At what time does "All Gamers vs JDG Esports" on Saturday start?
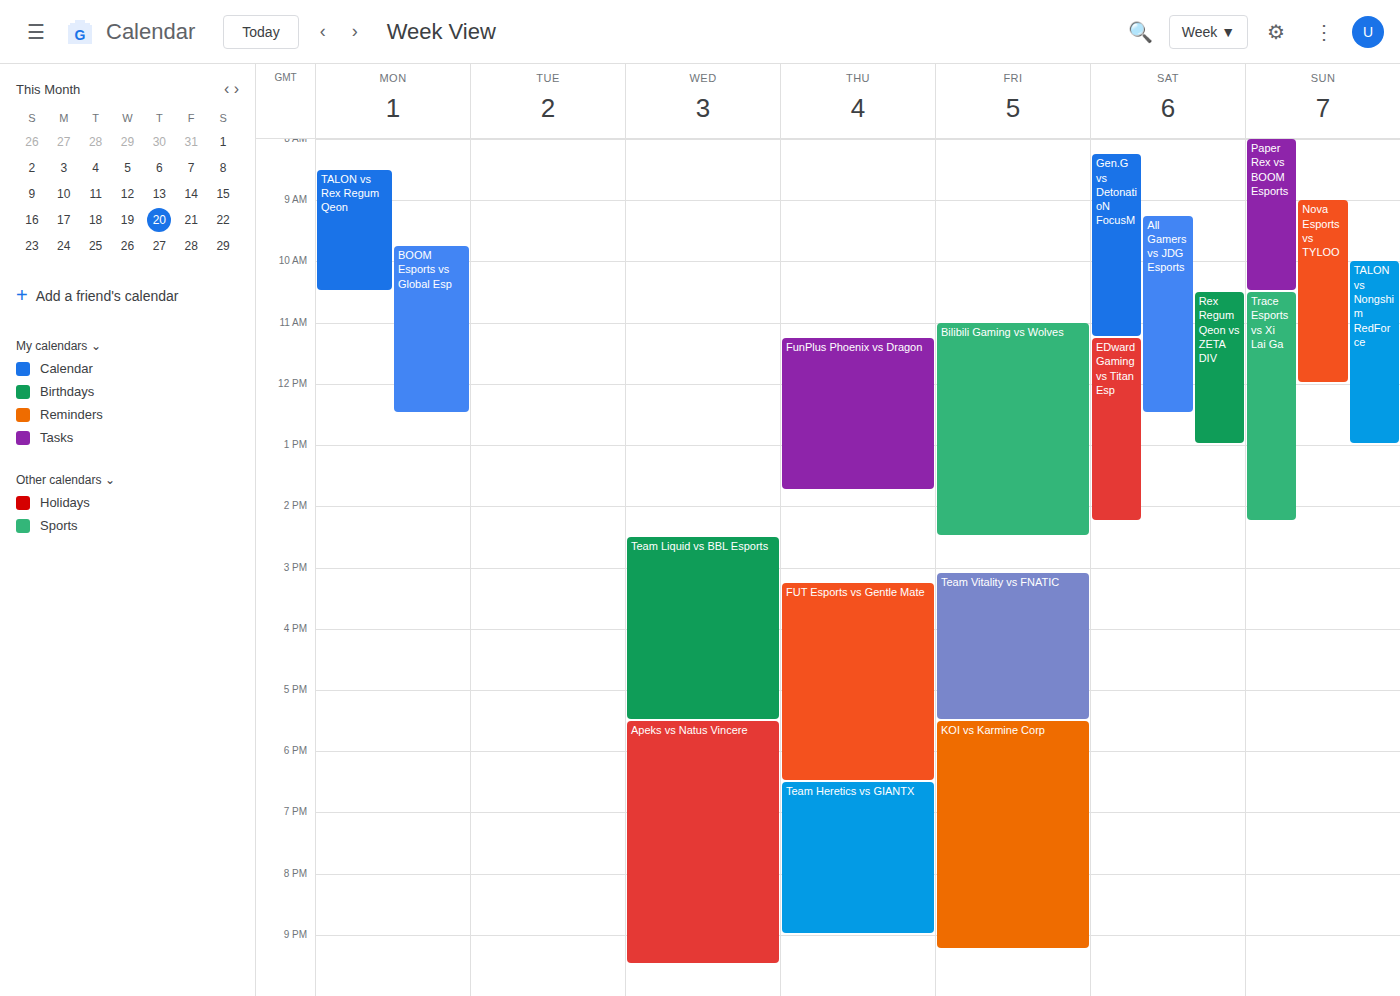
9:15 AM